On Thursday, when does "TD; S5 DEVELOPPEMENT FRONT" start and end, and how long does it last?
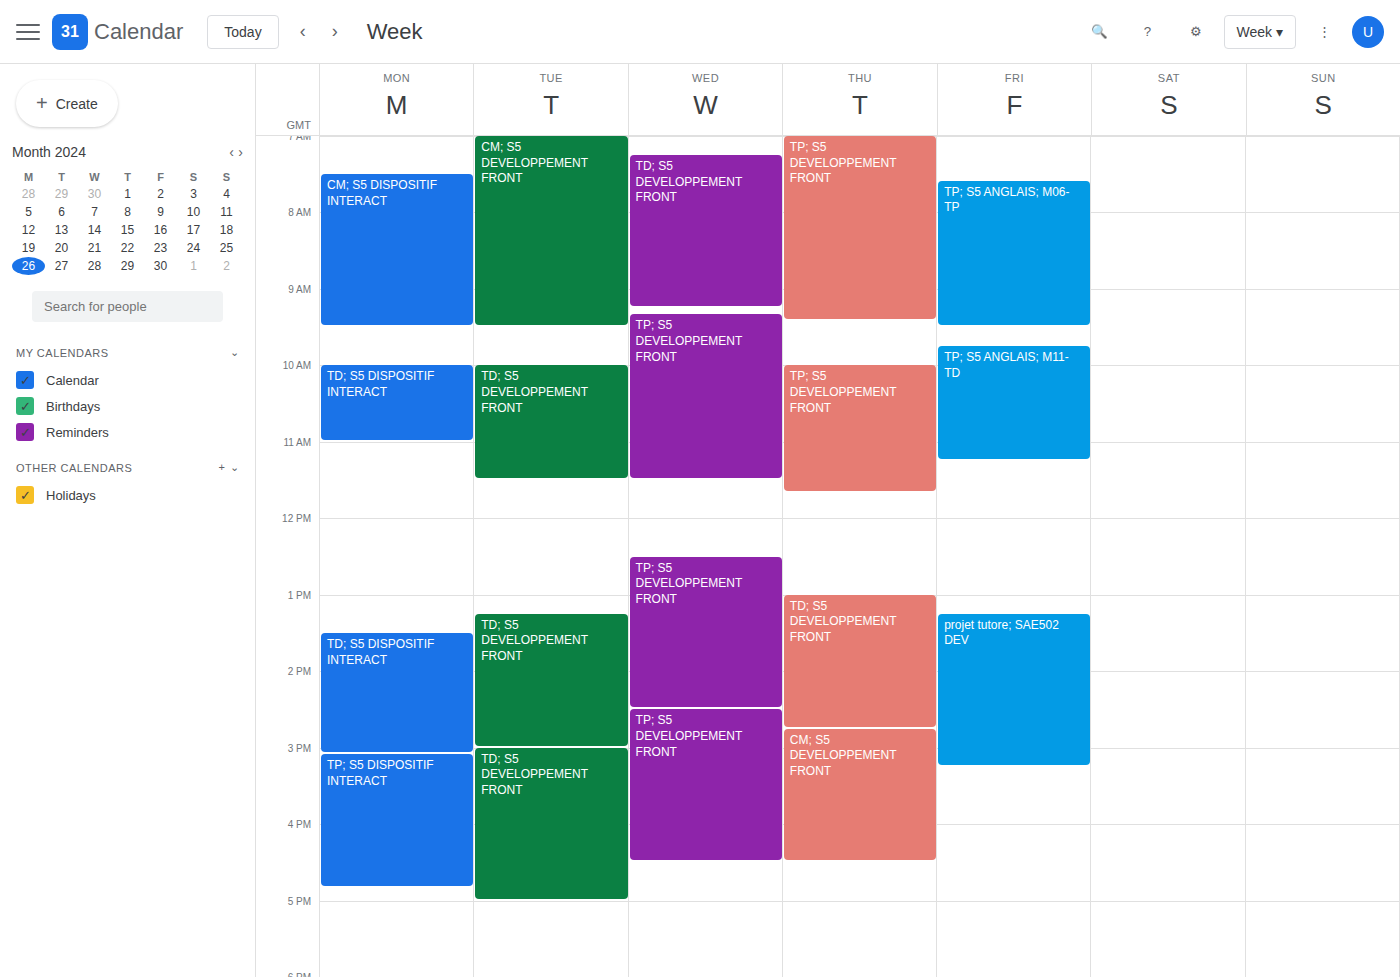
1:00 PM to 2:45 PM, 1 hour 45 minutes